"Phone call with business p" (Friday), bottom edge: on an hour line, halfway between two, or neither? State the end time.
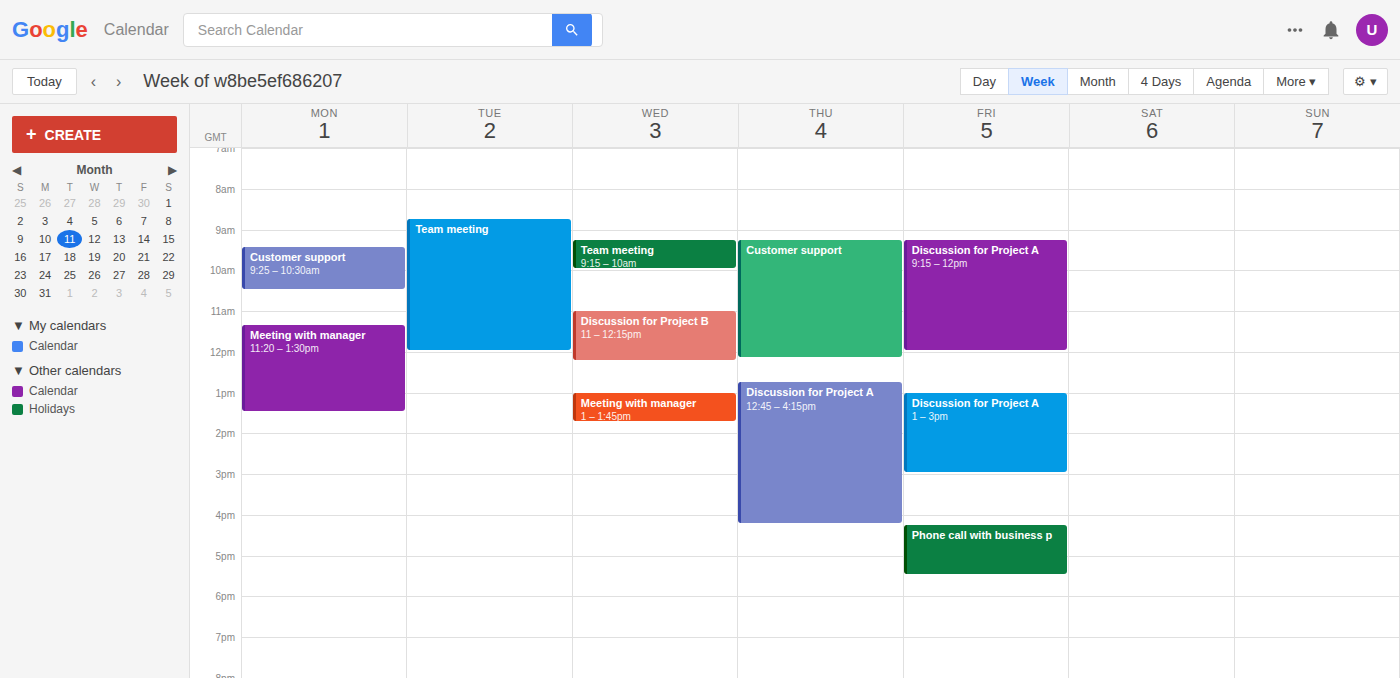
5:30 PM -- halfway between the 5 PM and 6 PM lines.